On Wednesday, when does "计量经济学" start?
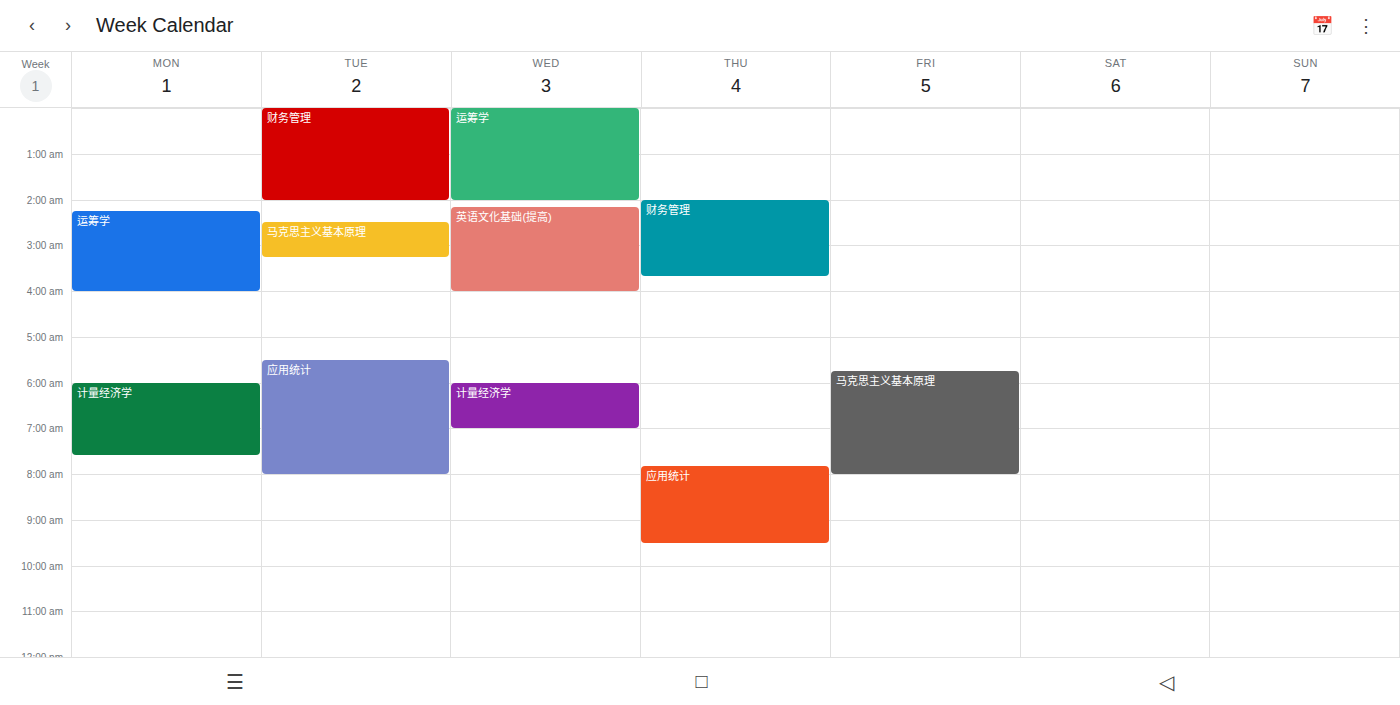
06:00